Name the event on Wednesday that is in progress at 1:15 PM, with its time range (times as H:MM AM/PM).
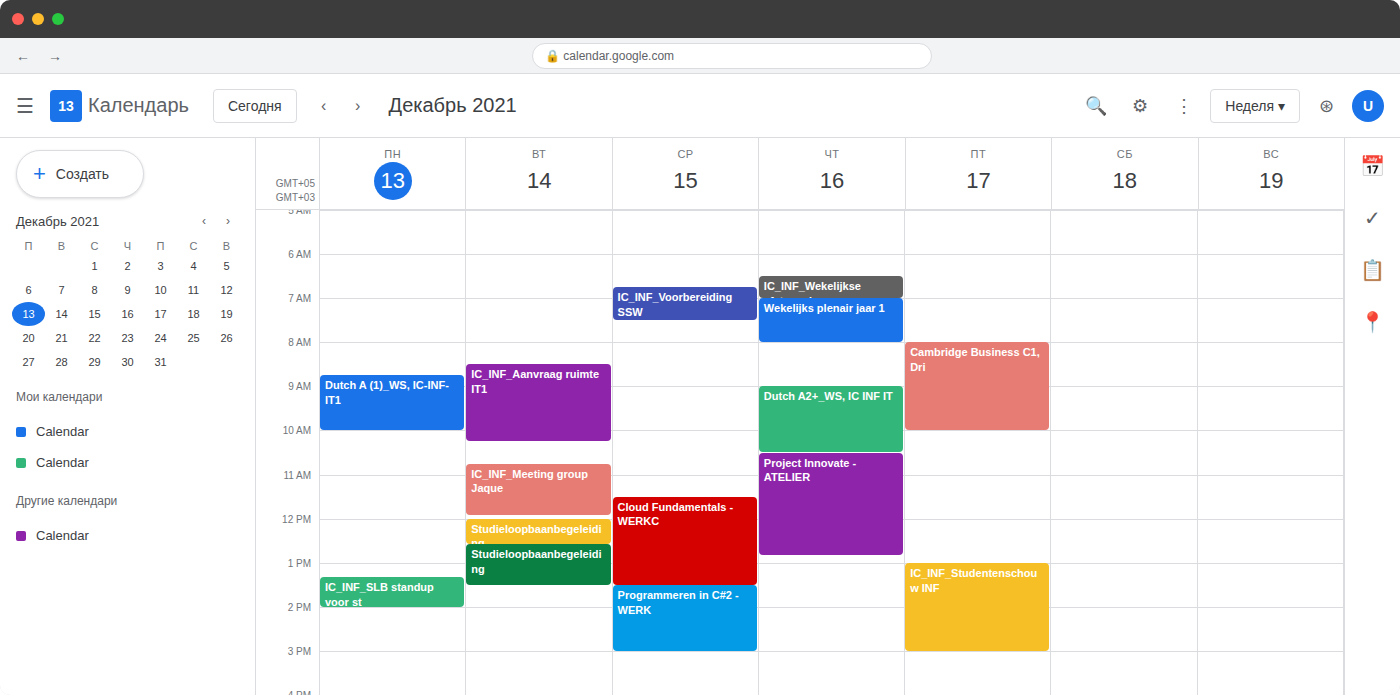
"Cloud Fundamentals - WERKC", 11:30 AM to 1:30 PM